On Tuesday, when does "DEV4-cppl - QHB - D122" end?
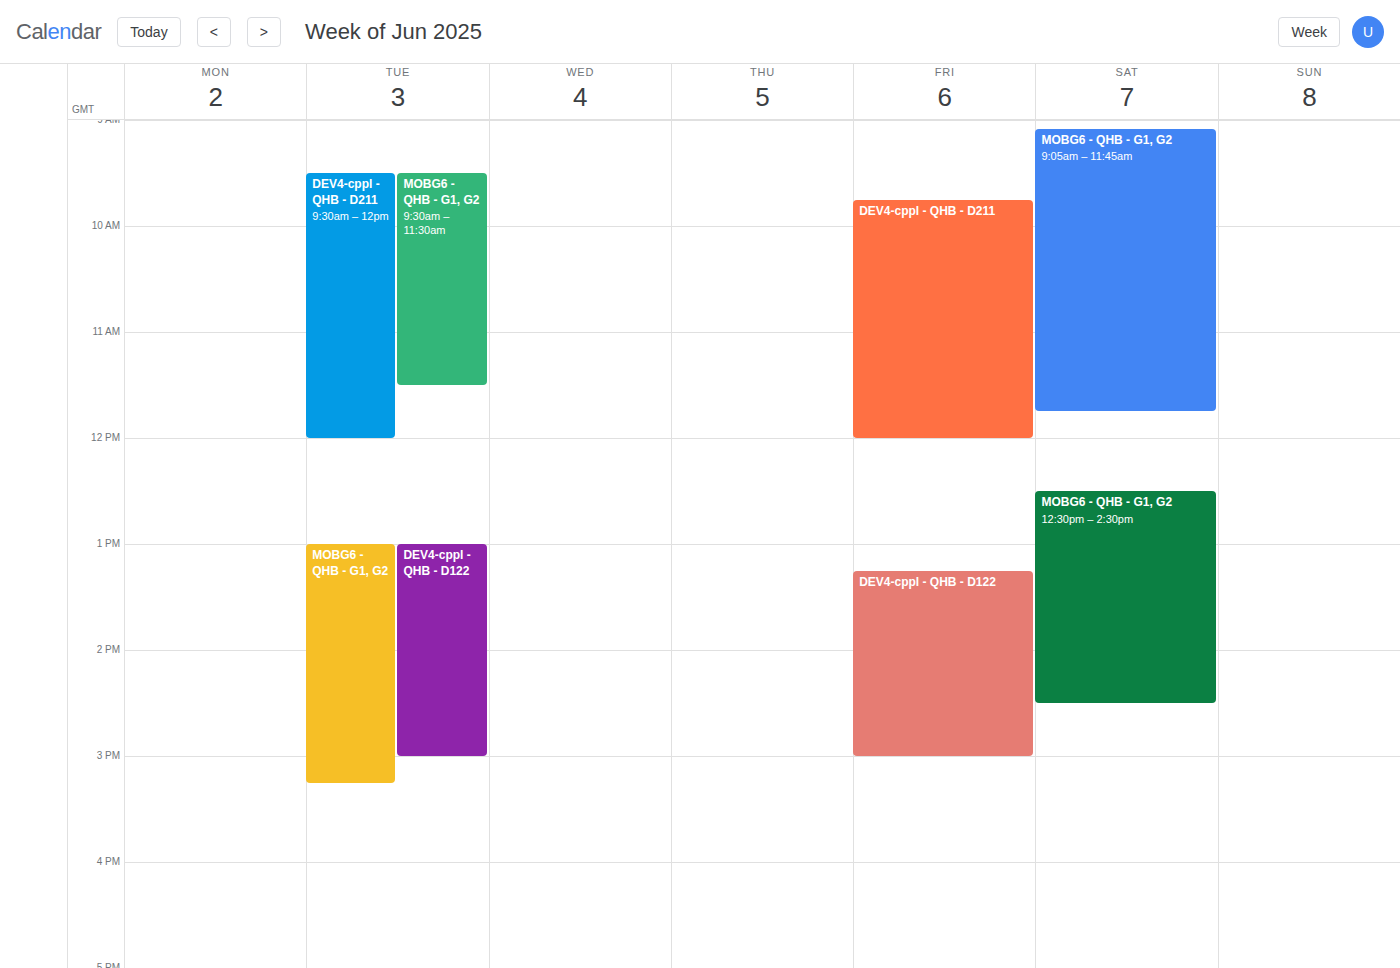
3:00 PM